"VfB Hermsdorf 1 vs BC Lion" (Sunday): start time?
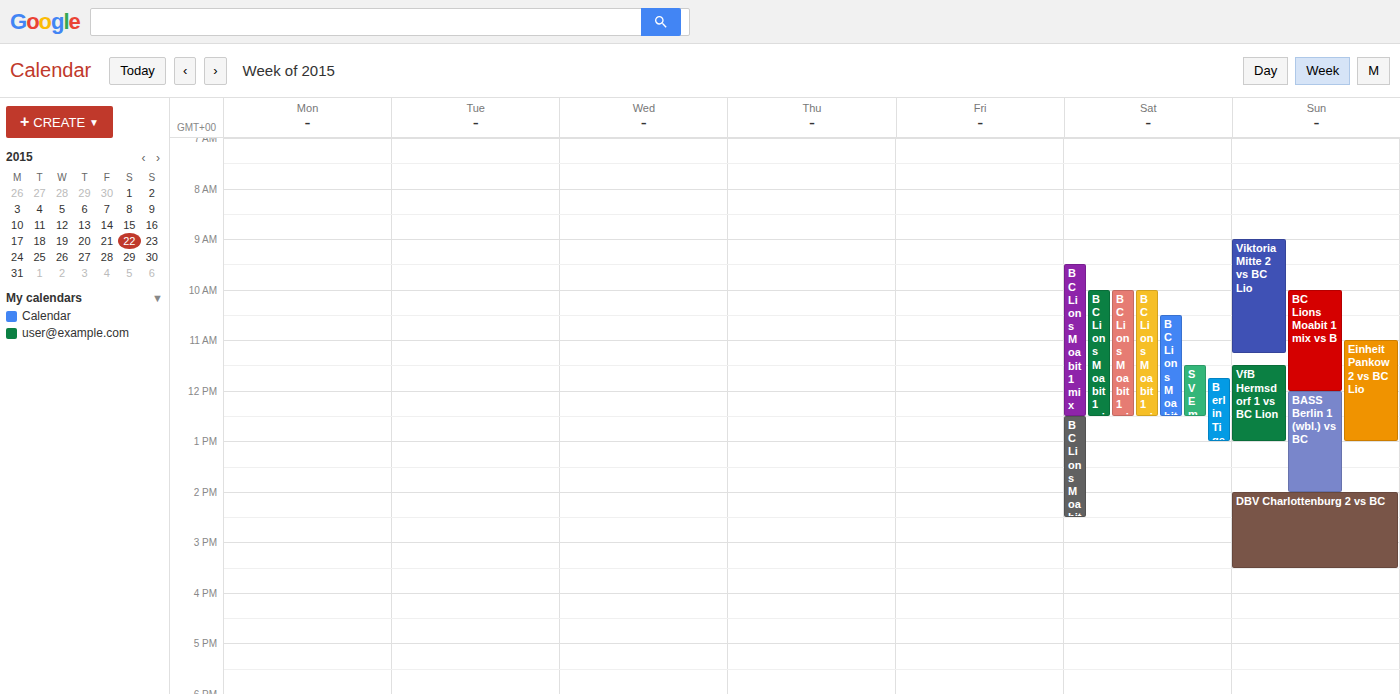
11:30 AM